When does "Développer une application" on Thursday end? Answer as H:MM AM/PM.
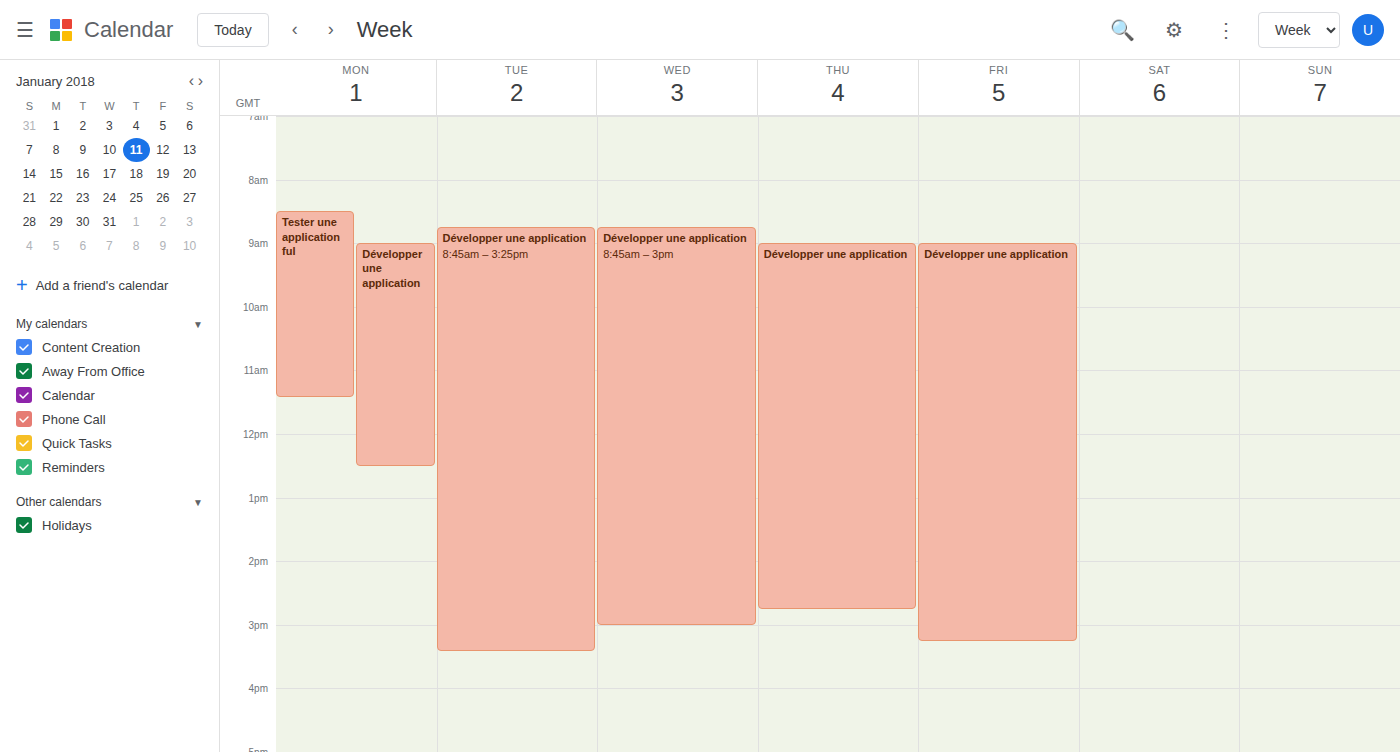
2:45 PM